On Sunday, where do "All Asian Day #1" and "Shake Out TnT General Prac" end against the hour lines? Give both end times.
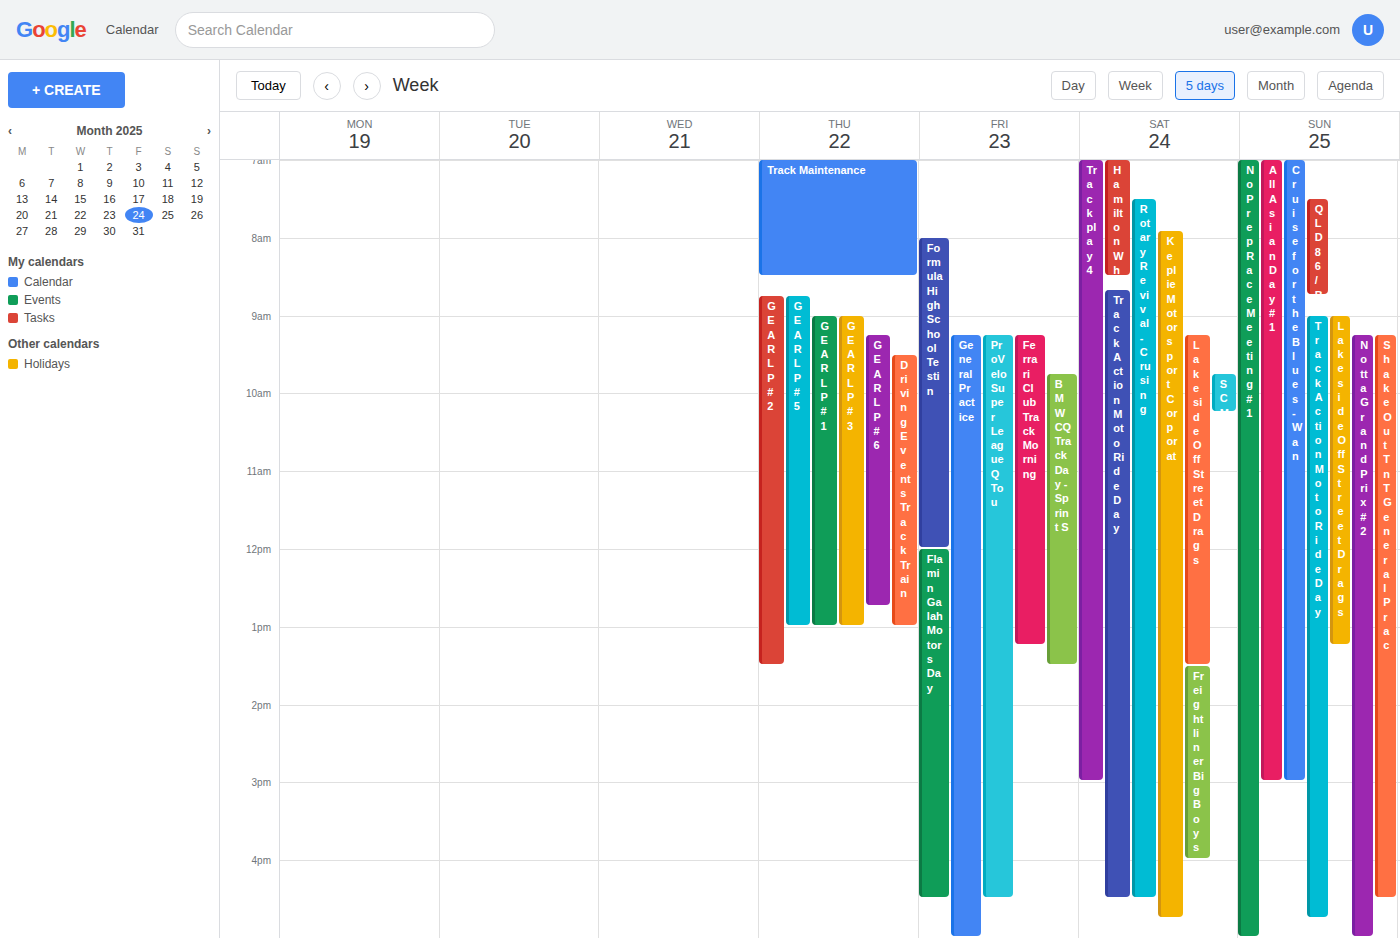
"All Asian Day #1": 3:00 PM, exactly on the 3 PM line. "Shake Out TnT General Prac": 4:30 PM, halfway between the 4 PM and 5 PM lines.